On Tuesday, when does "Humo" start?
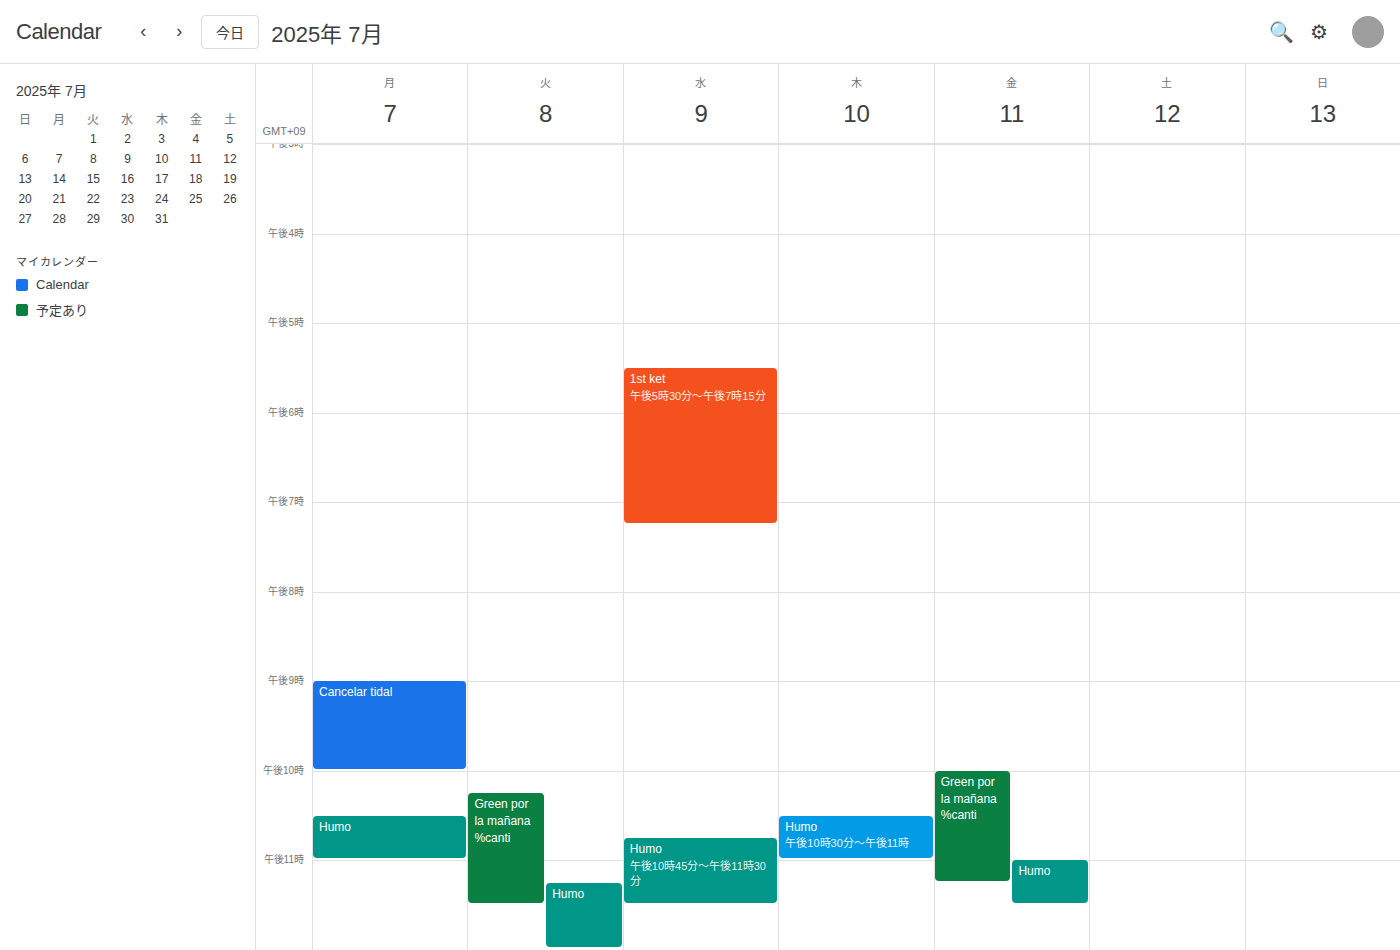
11:15 PM